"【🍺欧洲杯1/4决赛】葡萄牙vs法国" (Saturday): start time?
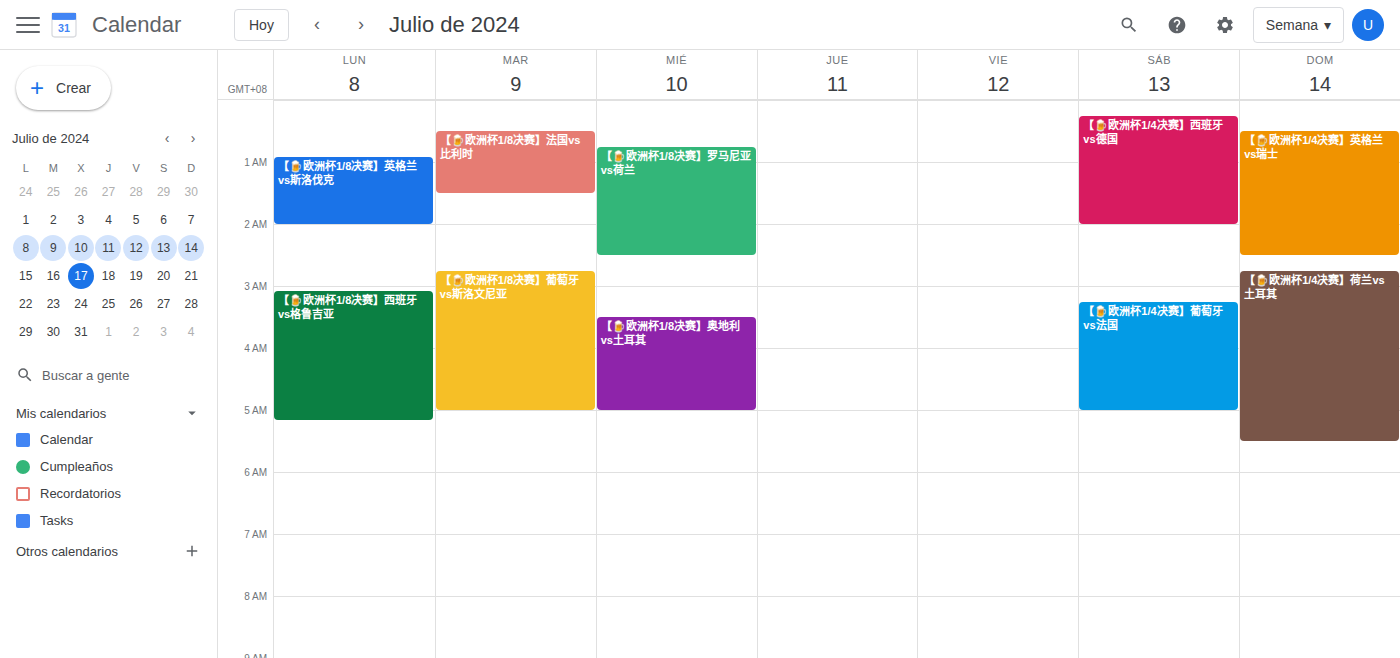
3:15 AM